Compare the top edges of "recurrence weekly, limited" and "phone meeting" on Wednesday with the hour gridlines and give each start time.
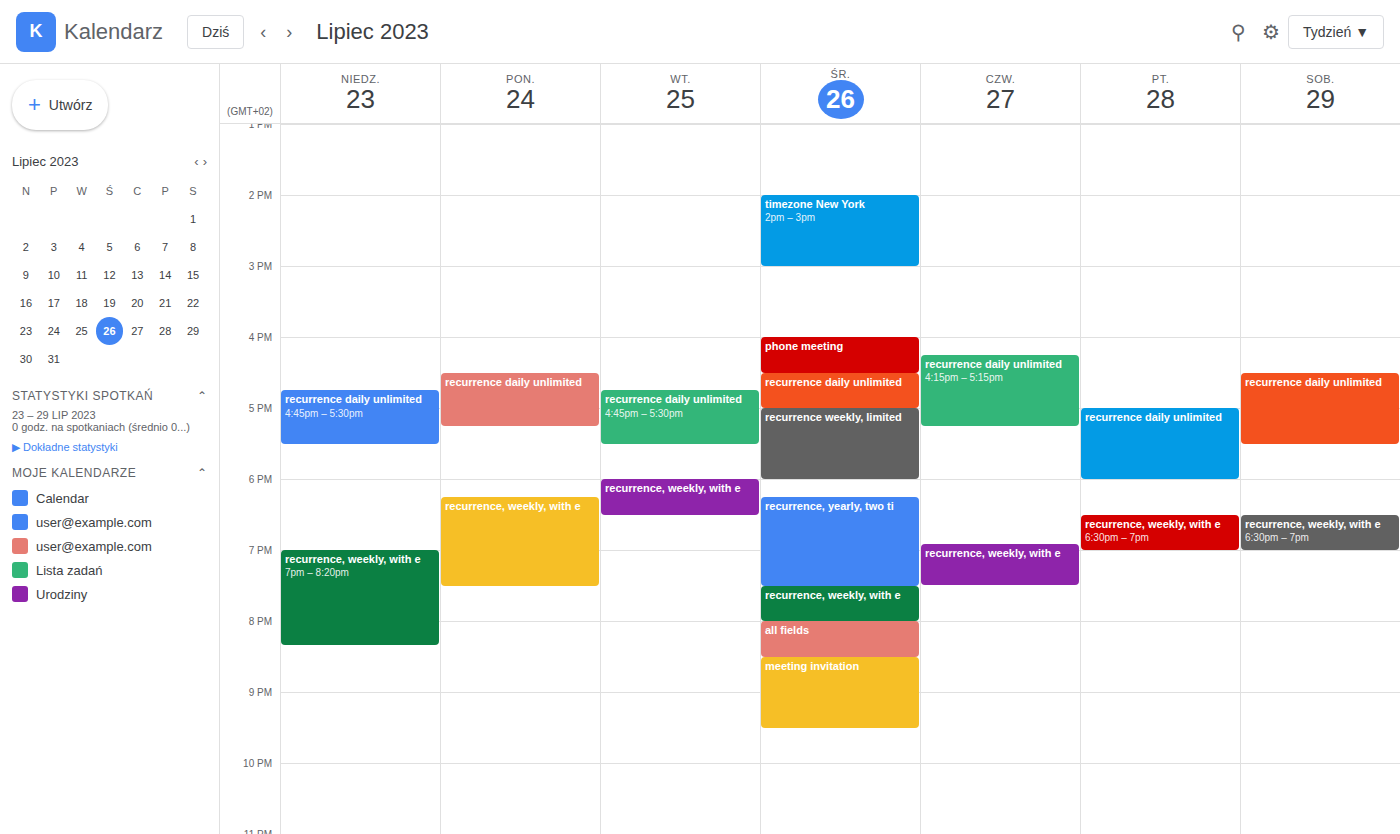
"recurrence weekly, limited": 5:00 PM, exactly on the 5 PM line. "phone meeting": 4:00 PM, exactly on the 4 PM line.